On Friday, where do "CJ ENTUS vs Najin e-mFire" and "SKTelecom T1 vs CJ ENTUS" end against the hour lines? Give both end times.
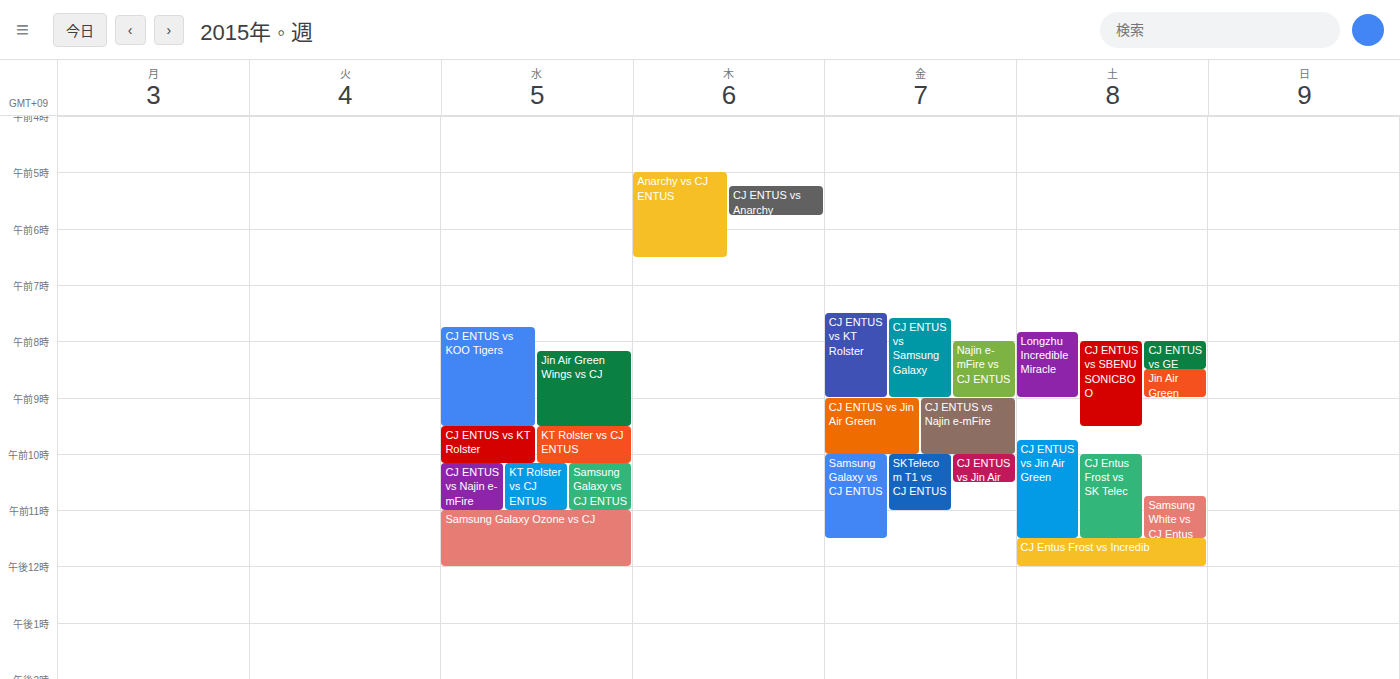
"CJ ENTUS vs Najin e-mFire": 10:00 AM, exactly on the 10 AM line. "SKTelecom T1 vs CJ ENTUS": 11:00 AM, exactly on the 11 AM line.